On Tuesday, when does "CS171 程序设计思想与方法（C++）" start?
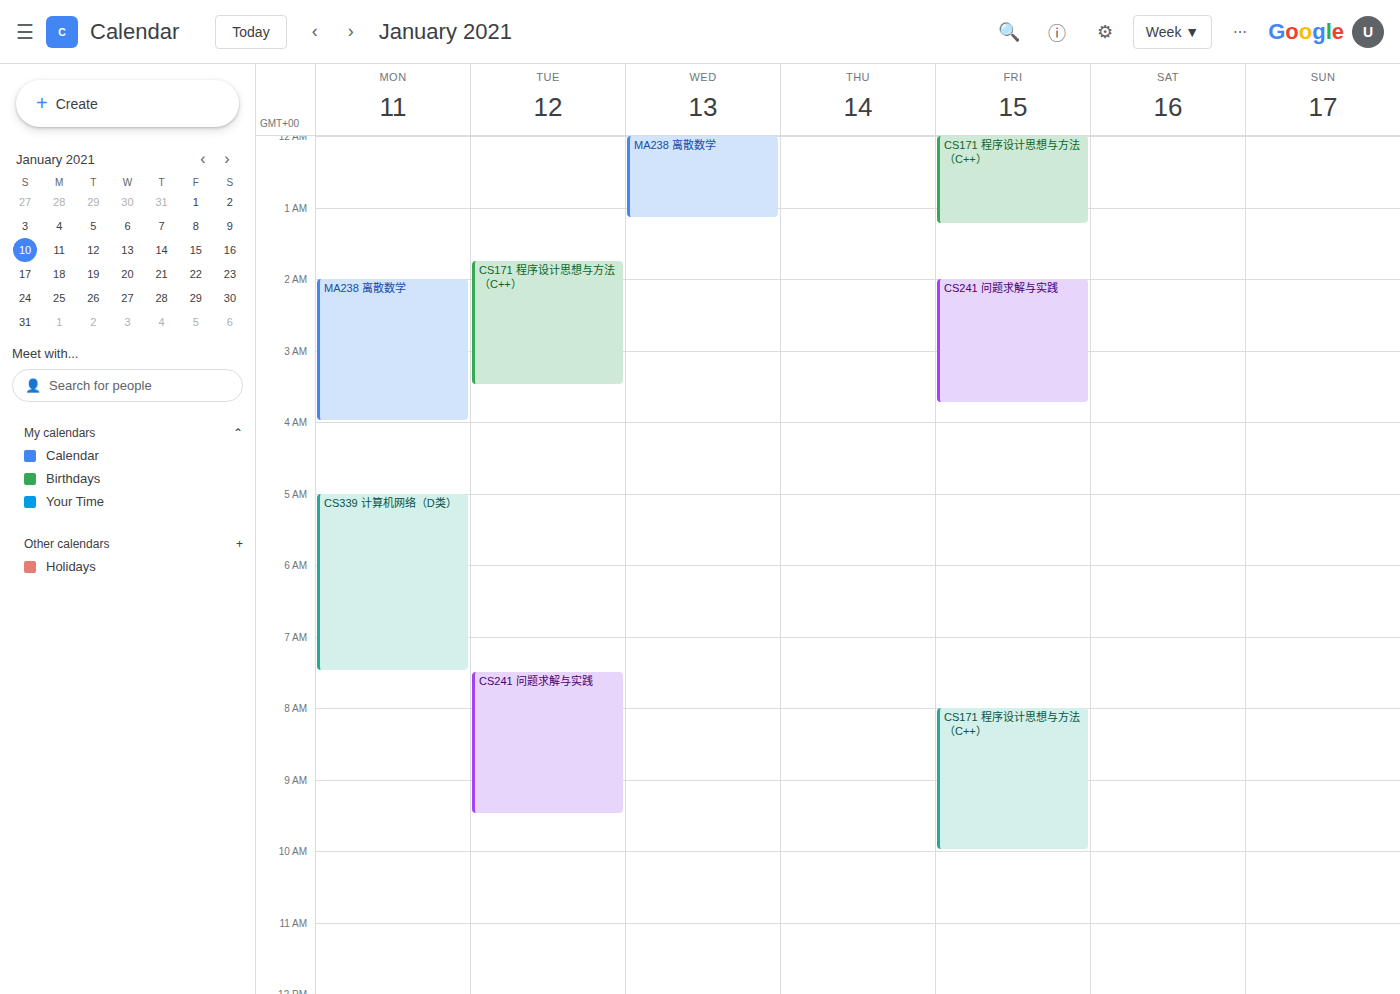
01:45